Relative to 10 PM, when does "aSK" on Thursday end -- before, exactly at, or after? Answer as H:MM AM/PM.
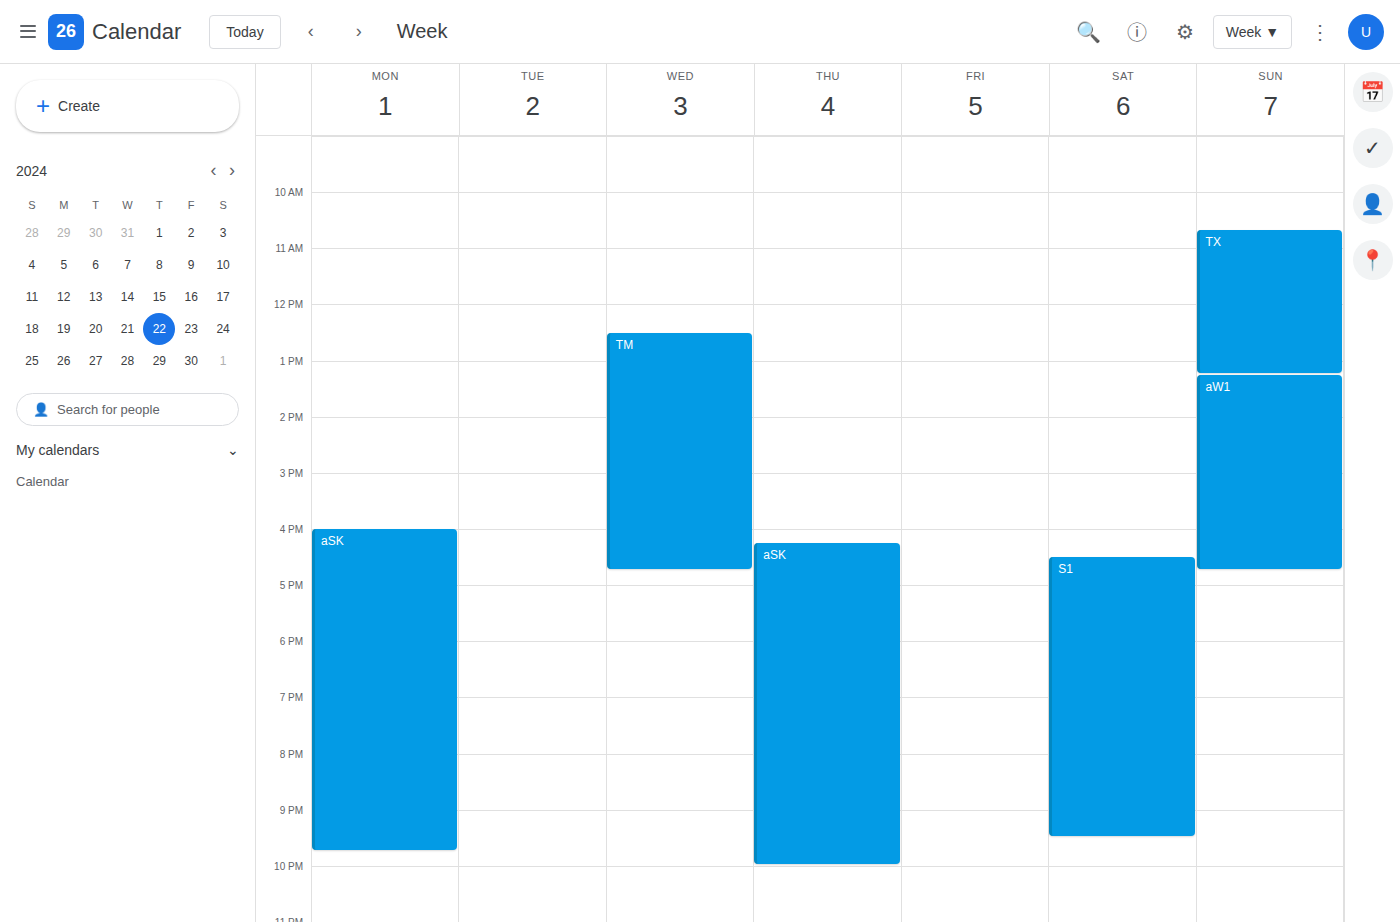
10:00 PM -- exactly at 10 PM, on the 10 PM line.